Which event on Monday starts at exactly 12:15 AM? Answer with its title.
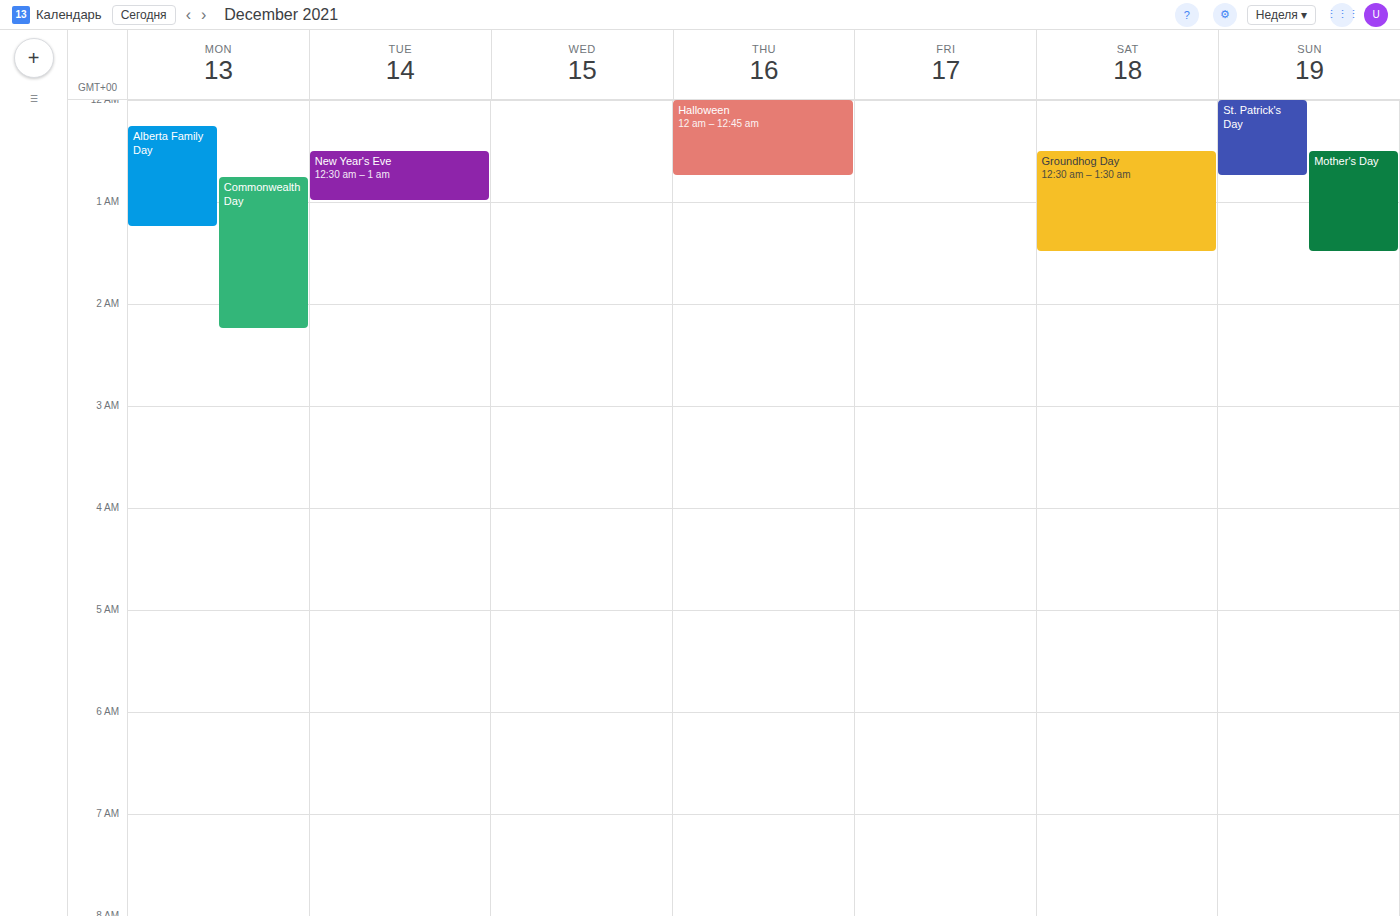
"Alberta Family Day"